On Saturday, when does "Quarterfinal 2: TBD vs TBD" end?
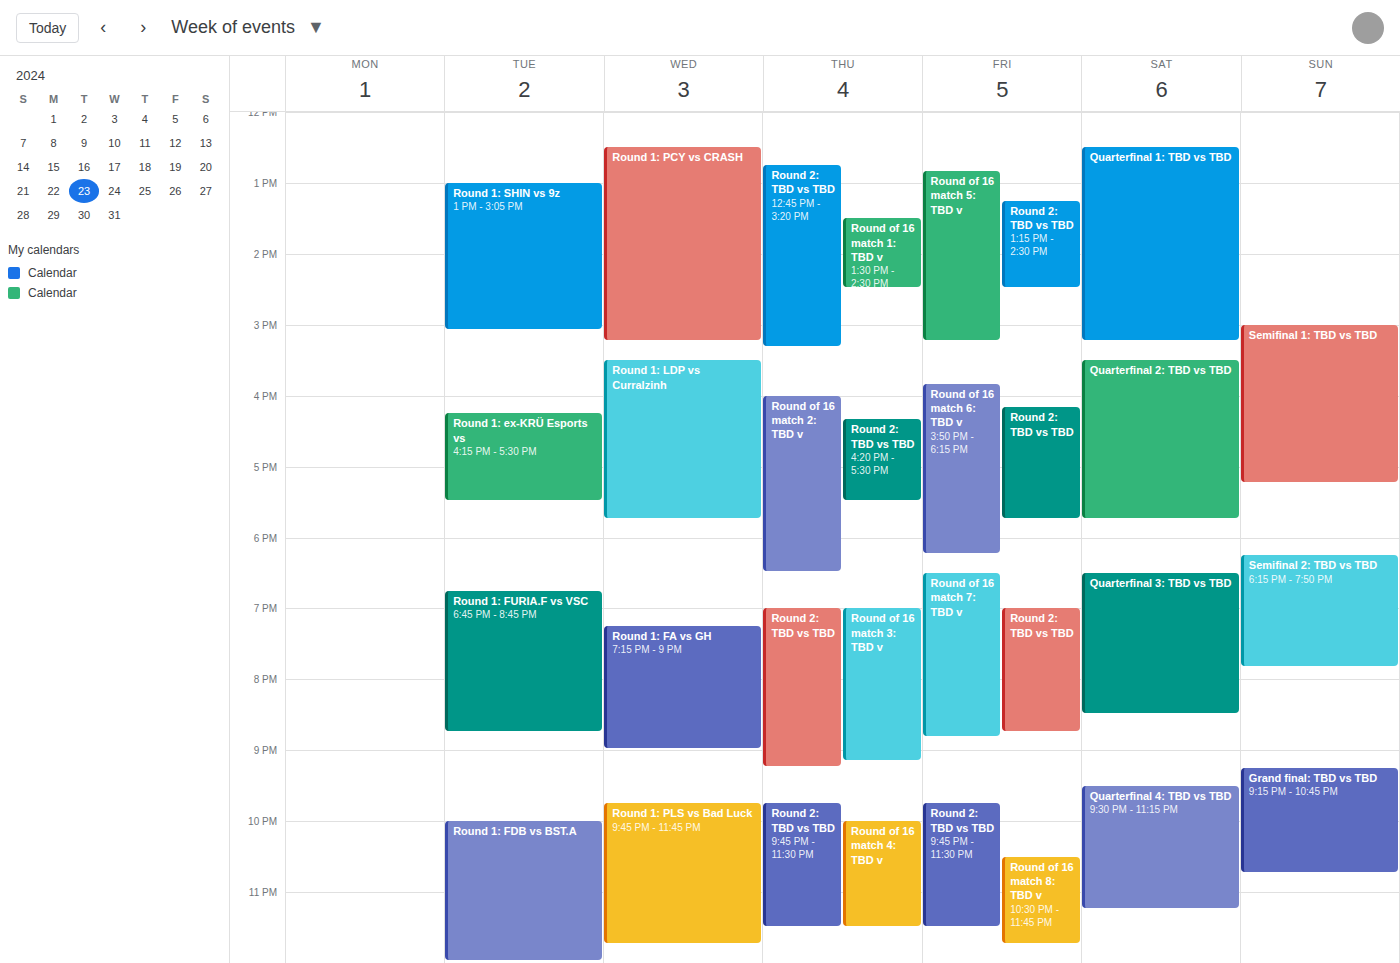
5:45 PM